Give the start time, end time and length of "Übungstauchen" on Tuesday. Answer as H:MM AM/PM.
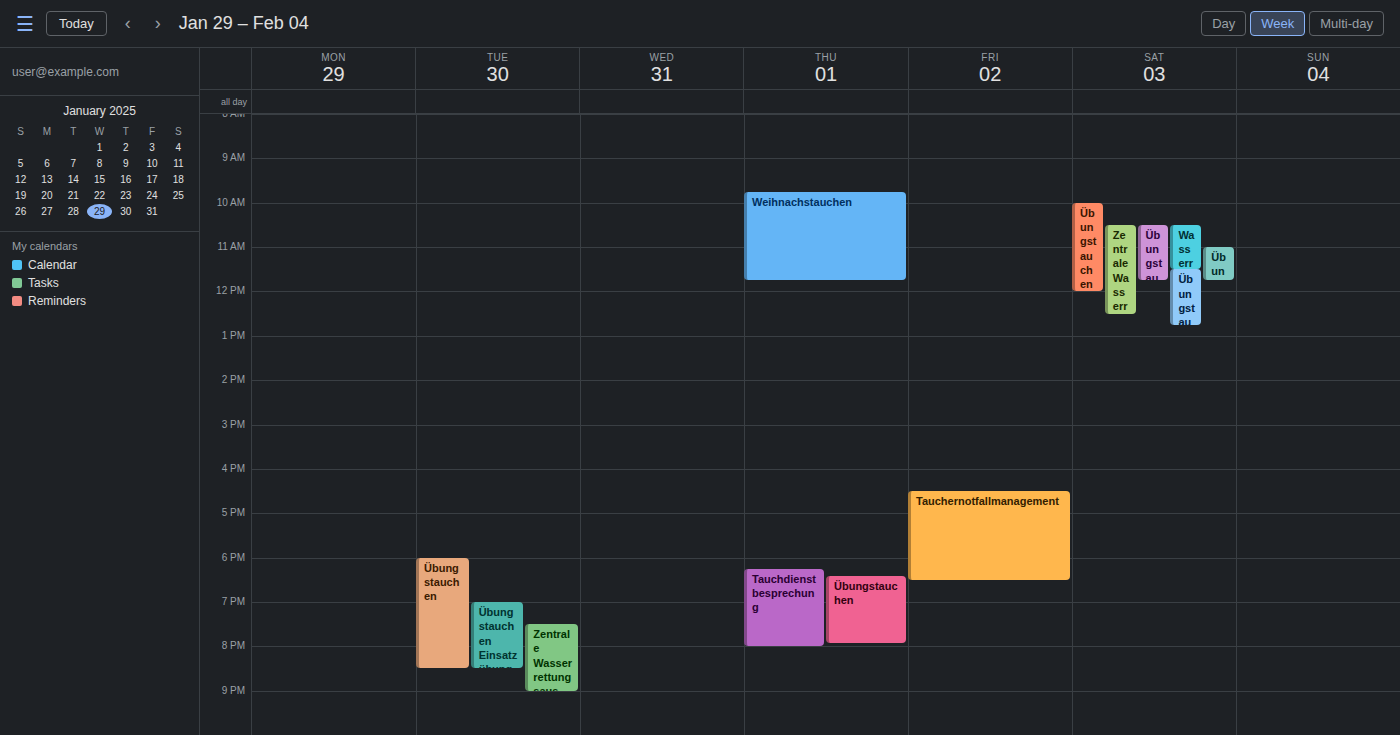
6:00 PM to 8:30 PM, 2 hours 30 minutes